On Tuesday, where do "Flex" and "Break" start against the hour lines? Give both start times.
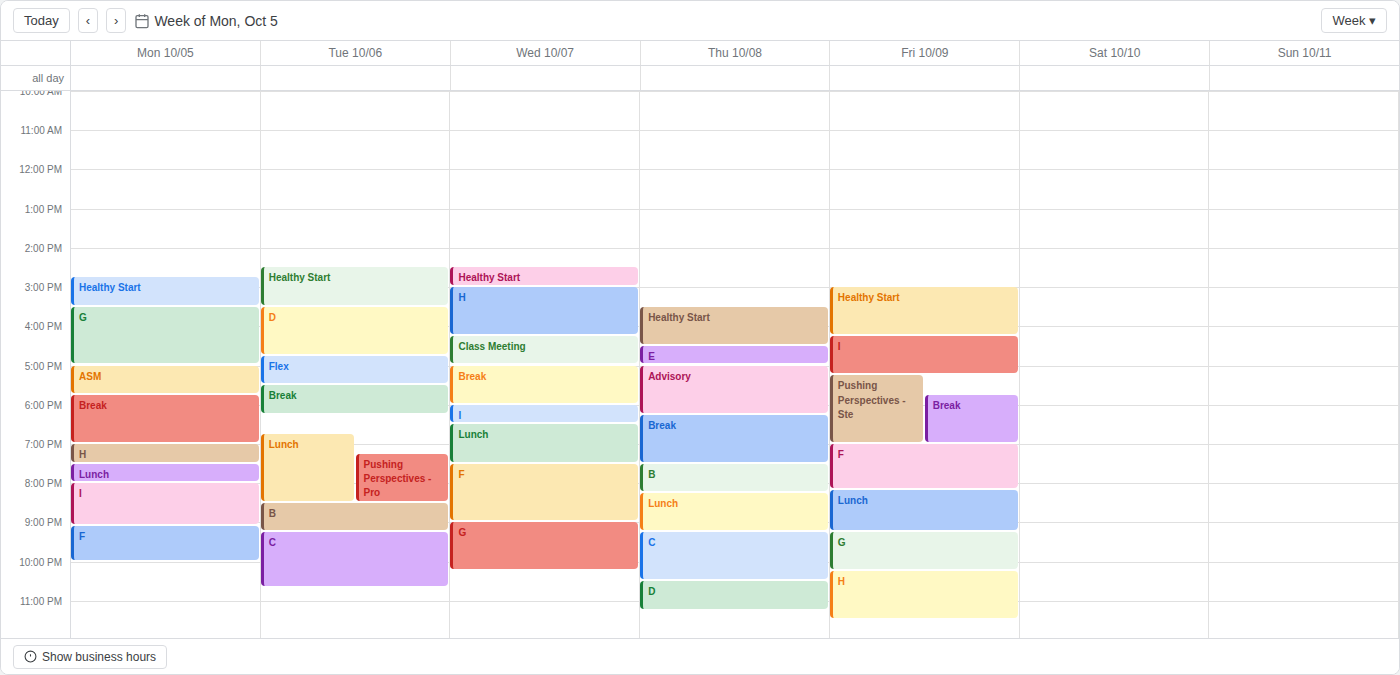
"Flex": 4:45 PM, neither: three quarters of the way from the 4 PM line to the 5 PM line. "Break": 5:30 PM, halfway between the 5 PM and 6 PM lines.